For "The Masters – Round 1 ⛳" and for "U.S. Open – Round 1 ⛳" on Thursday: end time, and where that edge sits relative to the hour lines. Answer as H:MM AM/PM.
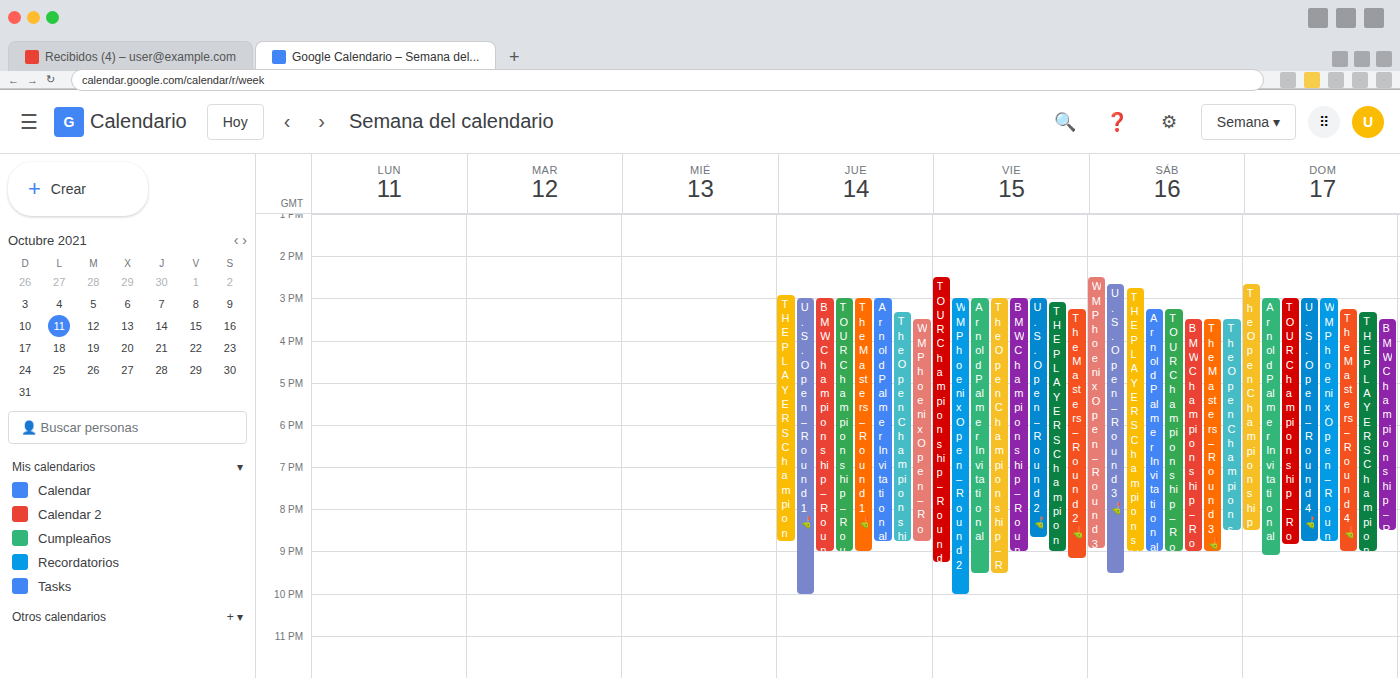
"The Masters – Round 1 ⛳": 9:00 PM, exactly on the 9 PM line. "U.S. Open – Round 1 ⛳": 10:00 PM, exactly on the 10 PM line.